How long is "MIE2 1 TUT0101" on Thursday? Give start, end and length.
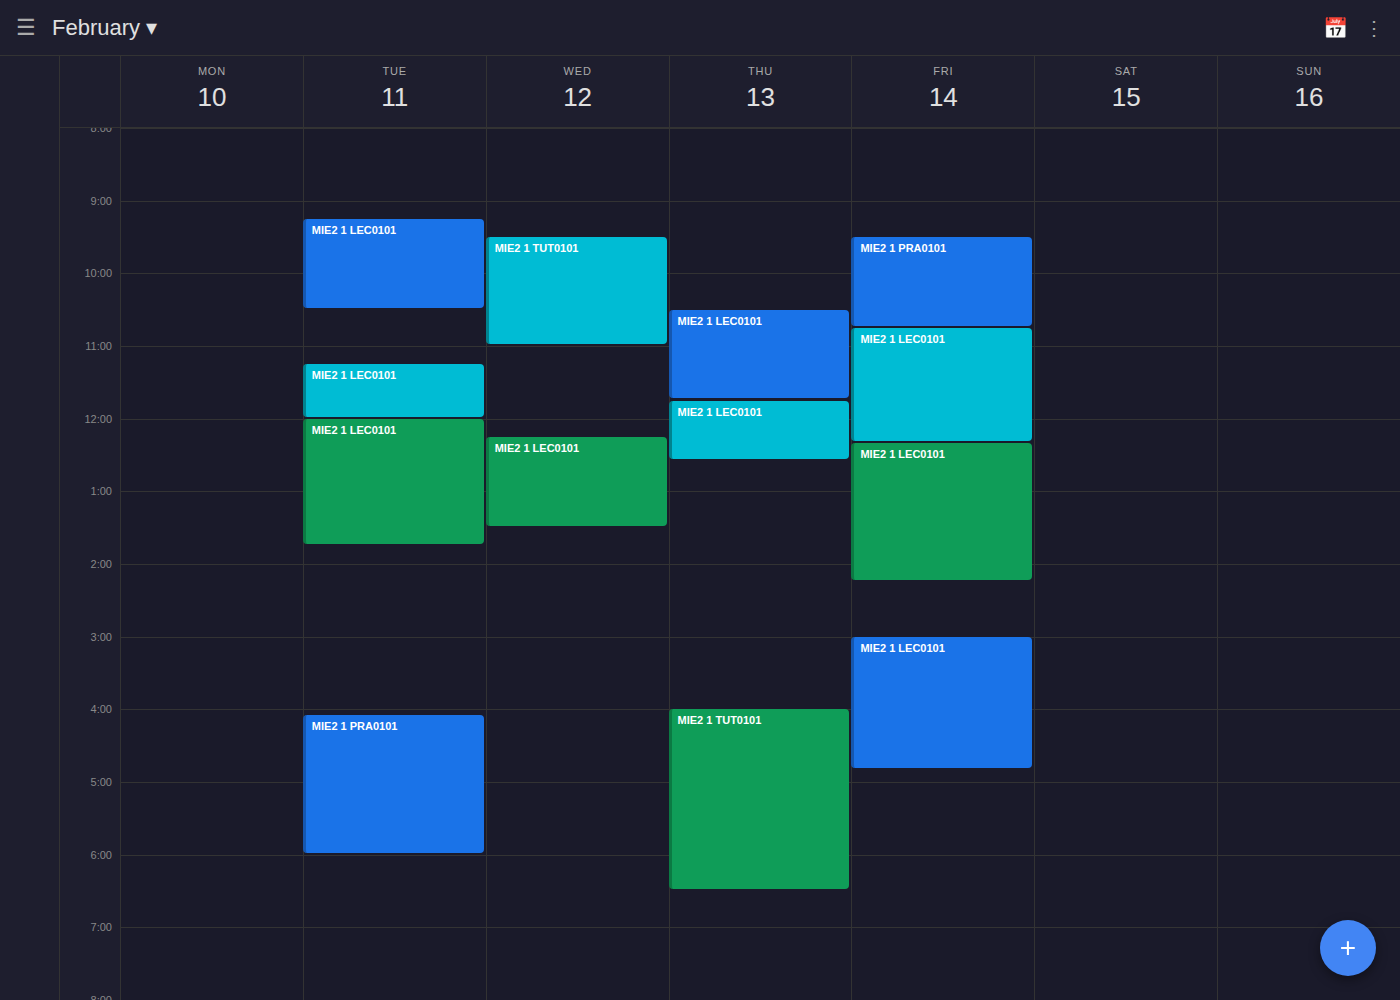
4:00 PM to 6:30 PM, 2 hours 30 minutes